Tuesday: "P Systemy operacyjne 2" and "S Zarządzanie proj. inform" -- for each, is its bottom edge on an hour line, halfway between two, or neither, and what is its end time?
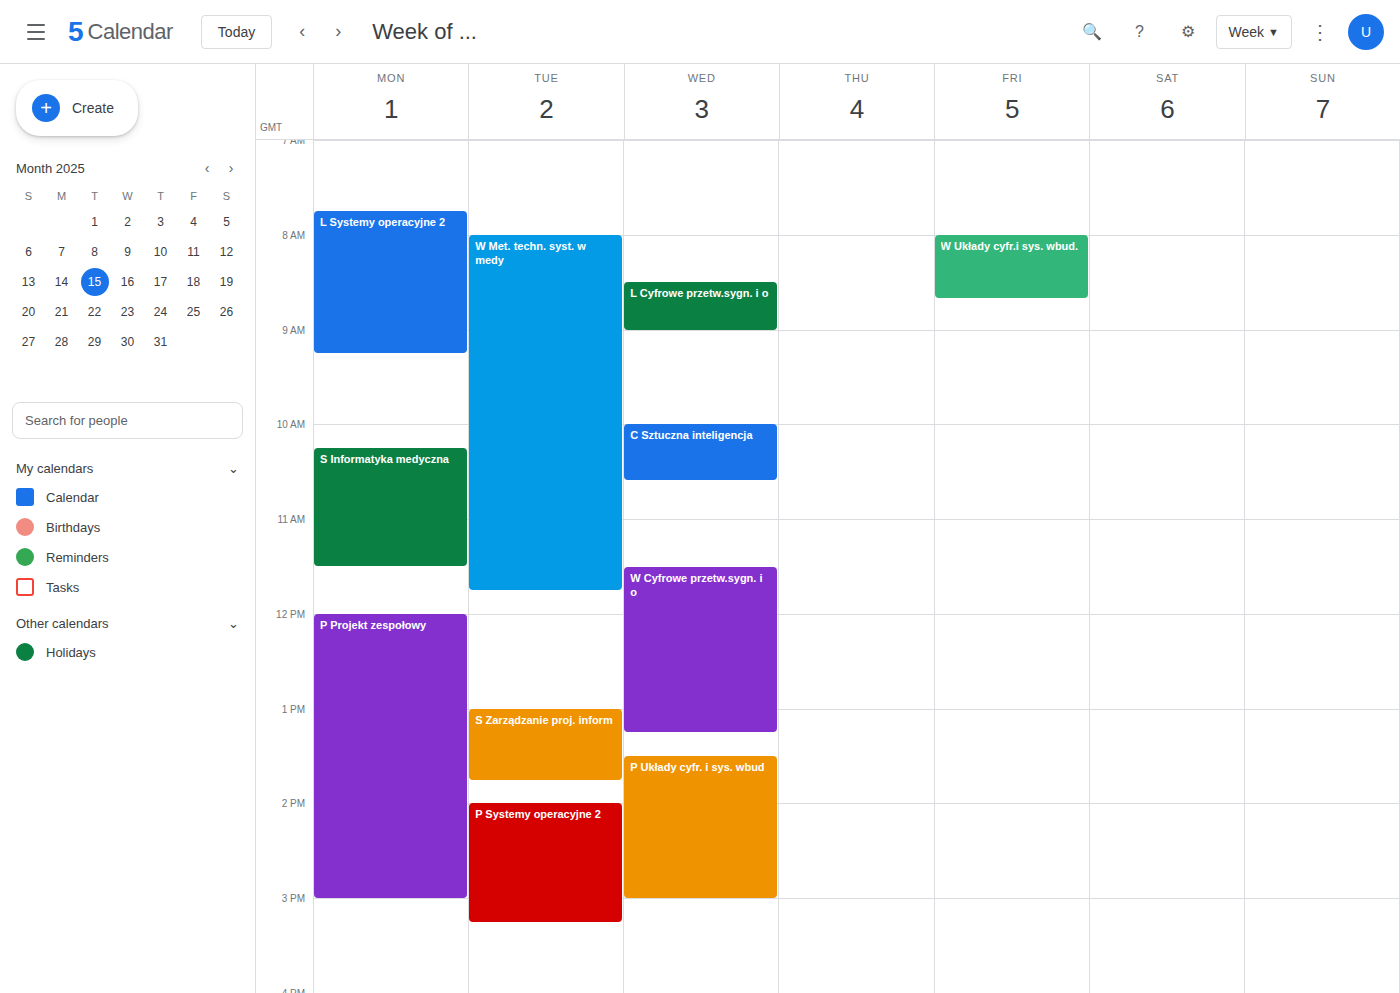
"P Systemy operacyjne 2": 3:15 PM, neither: a quarter of the way from the 3 PM line to the 4 PM line. "S Zarządzanie proj. inform": 1:45 PM, neither: three quarters of the way from the 1 PM line to the 2 PM line.